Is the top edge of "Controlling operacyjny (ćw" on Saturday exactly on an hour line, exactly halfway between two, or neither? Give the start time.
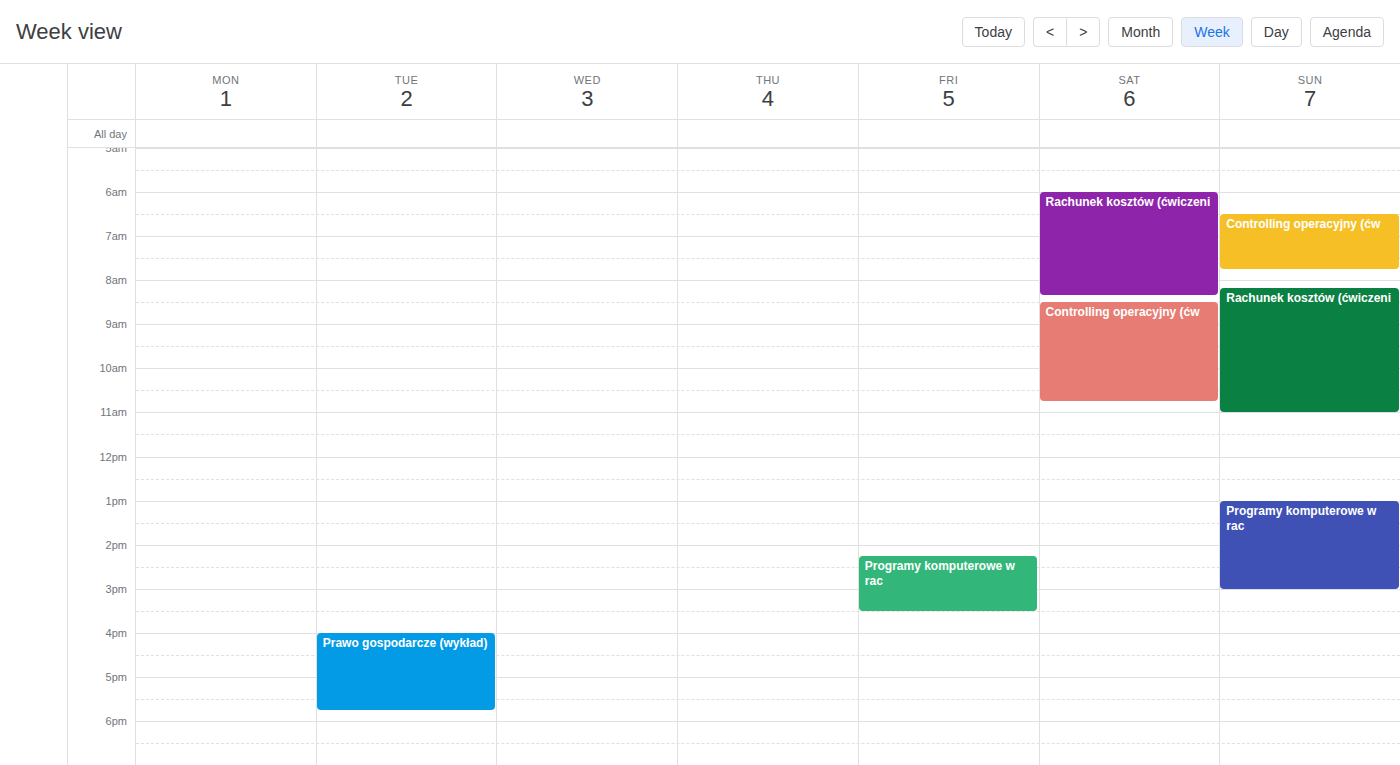
8:30 AM -- halfway between the 8 AM and 9 AM lines.